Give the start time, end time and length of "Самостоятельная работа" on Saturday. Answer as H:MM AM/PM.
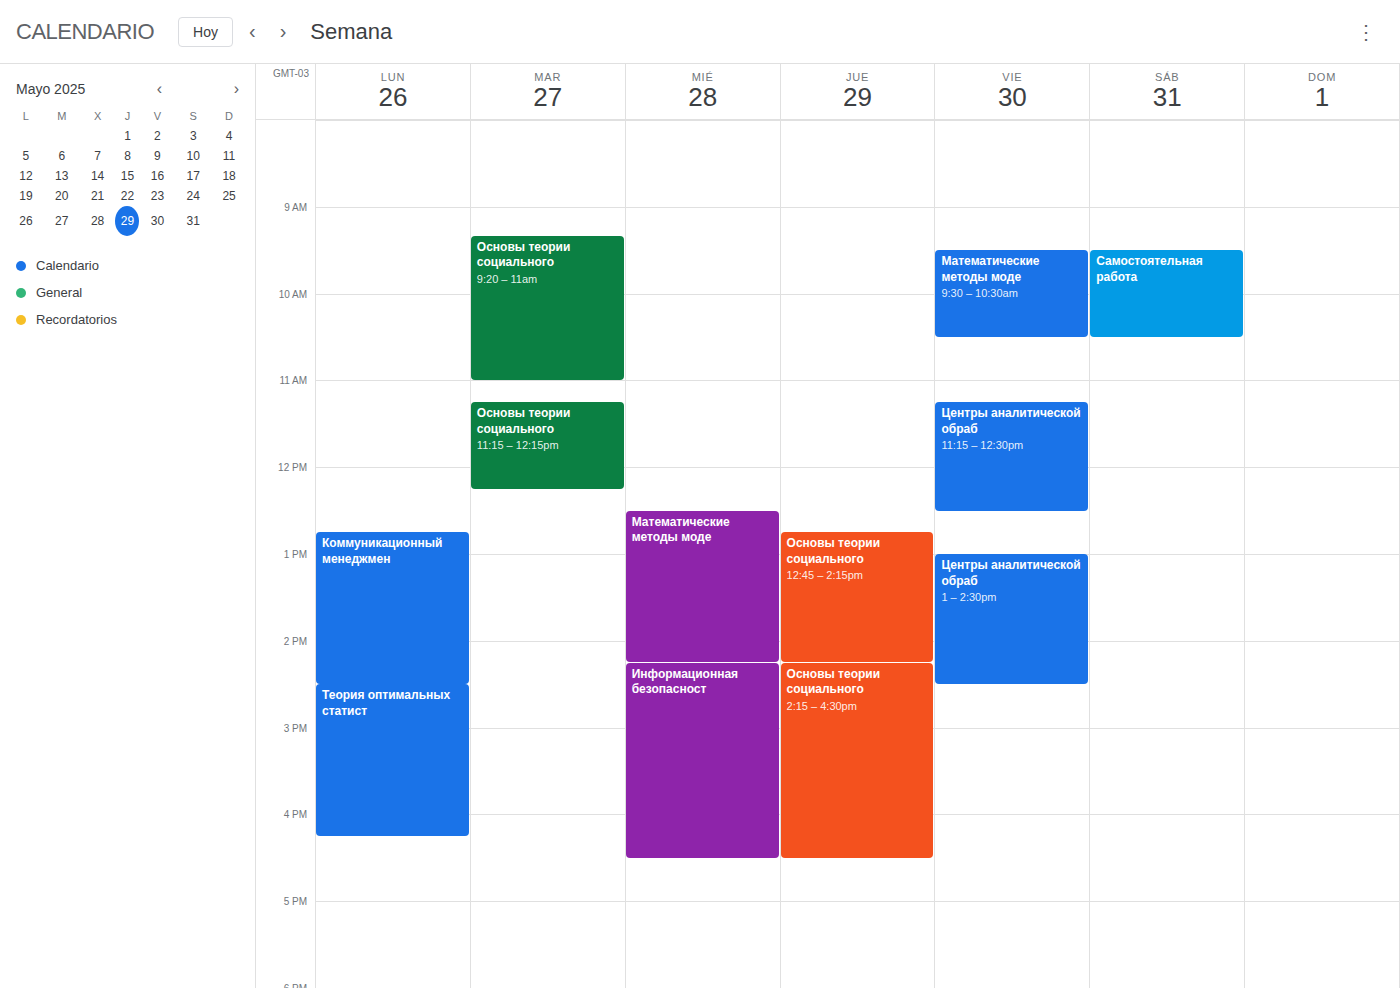
9:30 AM to 10:30 AM, 1 hour